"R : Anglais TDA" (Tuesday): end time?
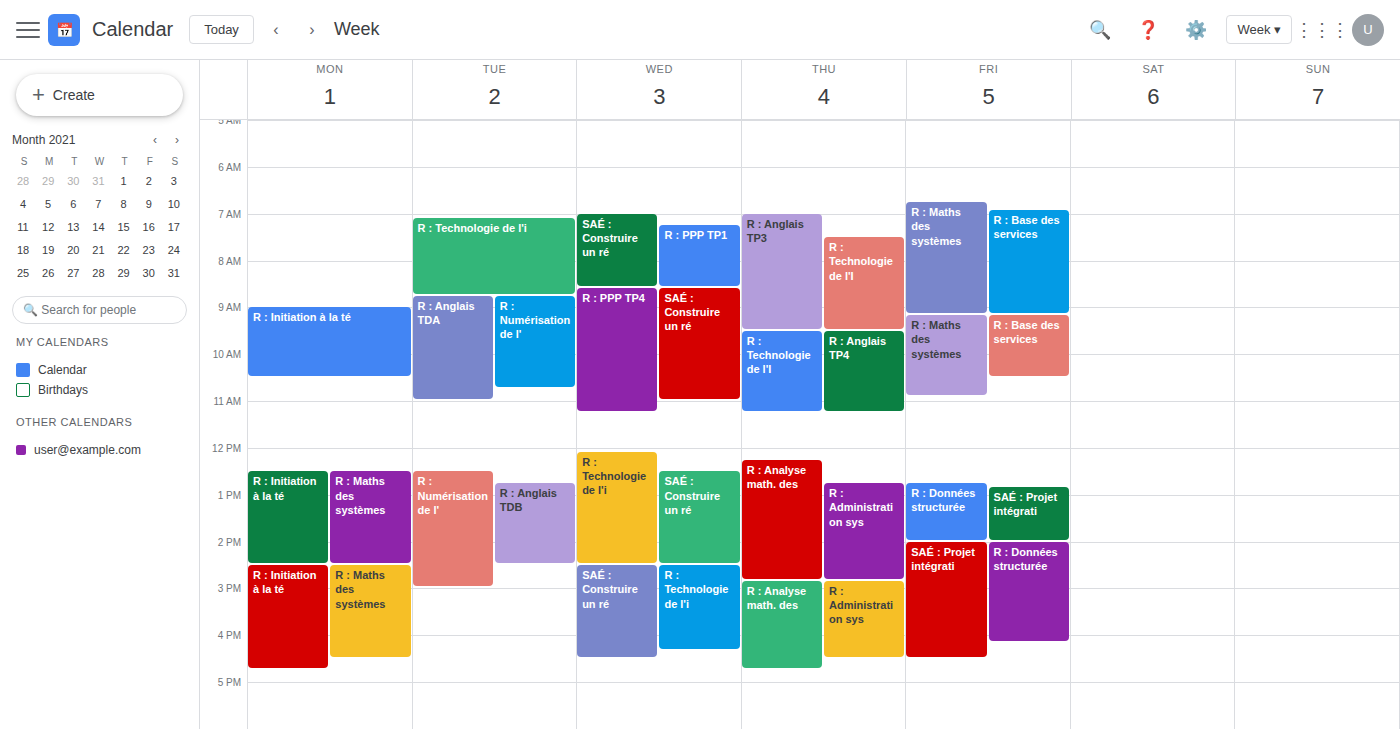
11:00 AM